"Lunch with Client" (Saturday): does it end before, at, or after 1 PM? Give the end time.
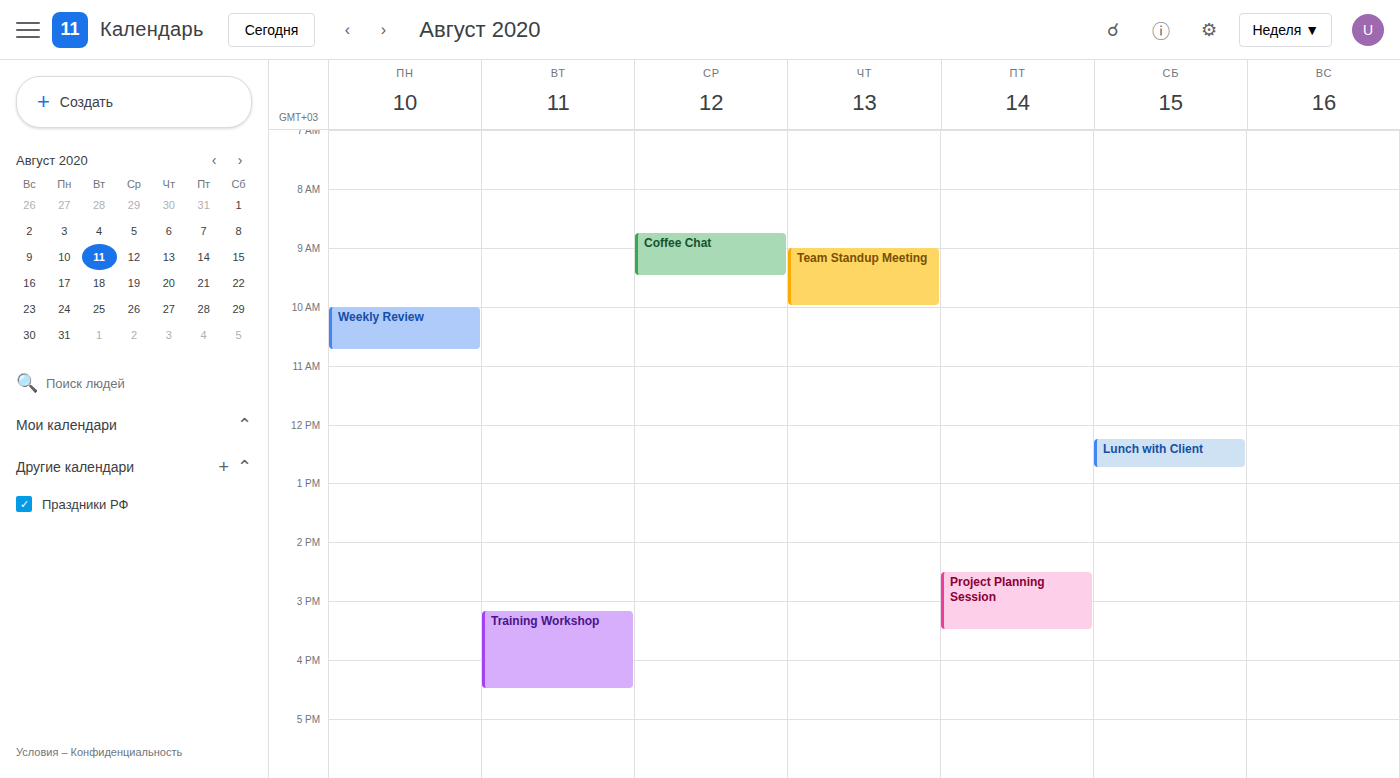
12:45 PM -- before 1 PM, 15 minutes above the 1 PM line.